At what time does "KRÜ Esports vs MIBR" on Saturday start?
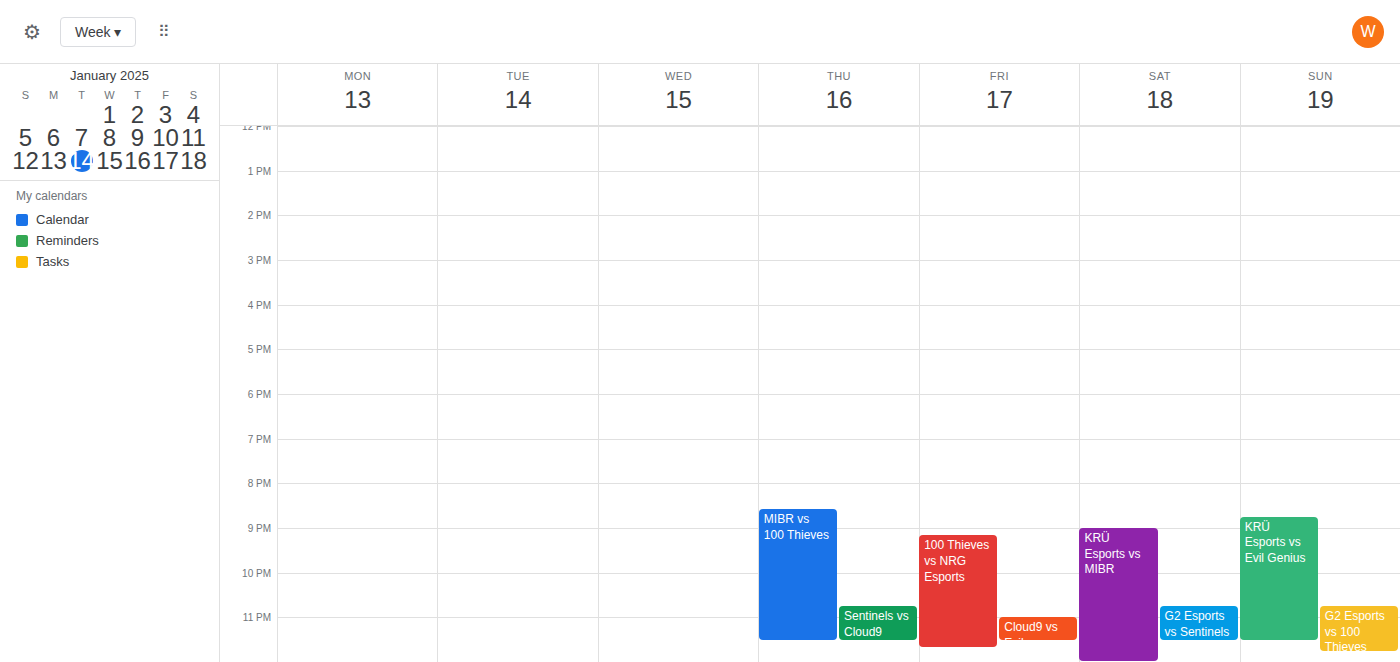
9:00 PM